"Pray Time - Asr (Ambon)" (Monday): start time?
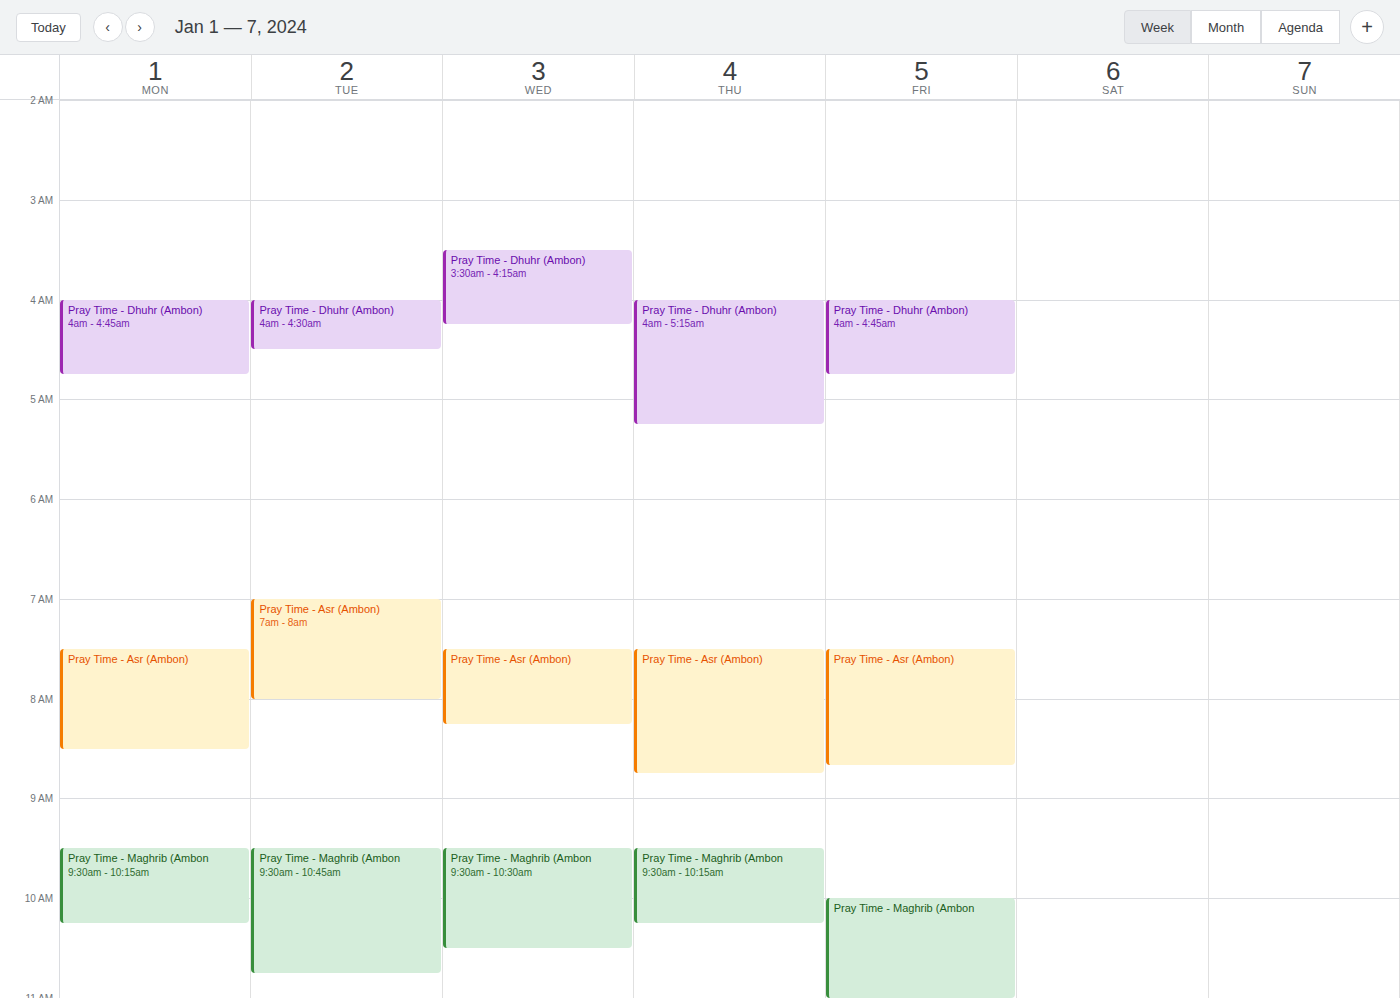
7:30 AM